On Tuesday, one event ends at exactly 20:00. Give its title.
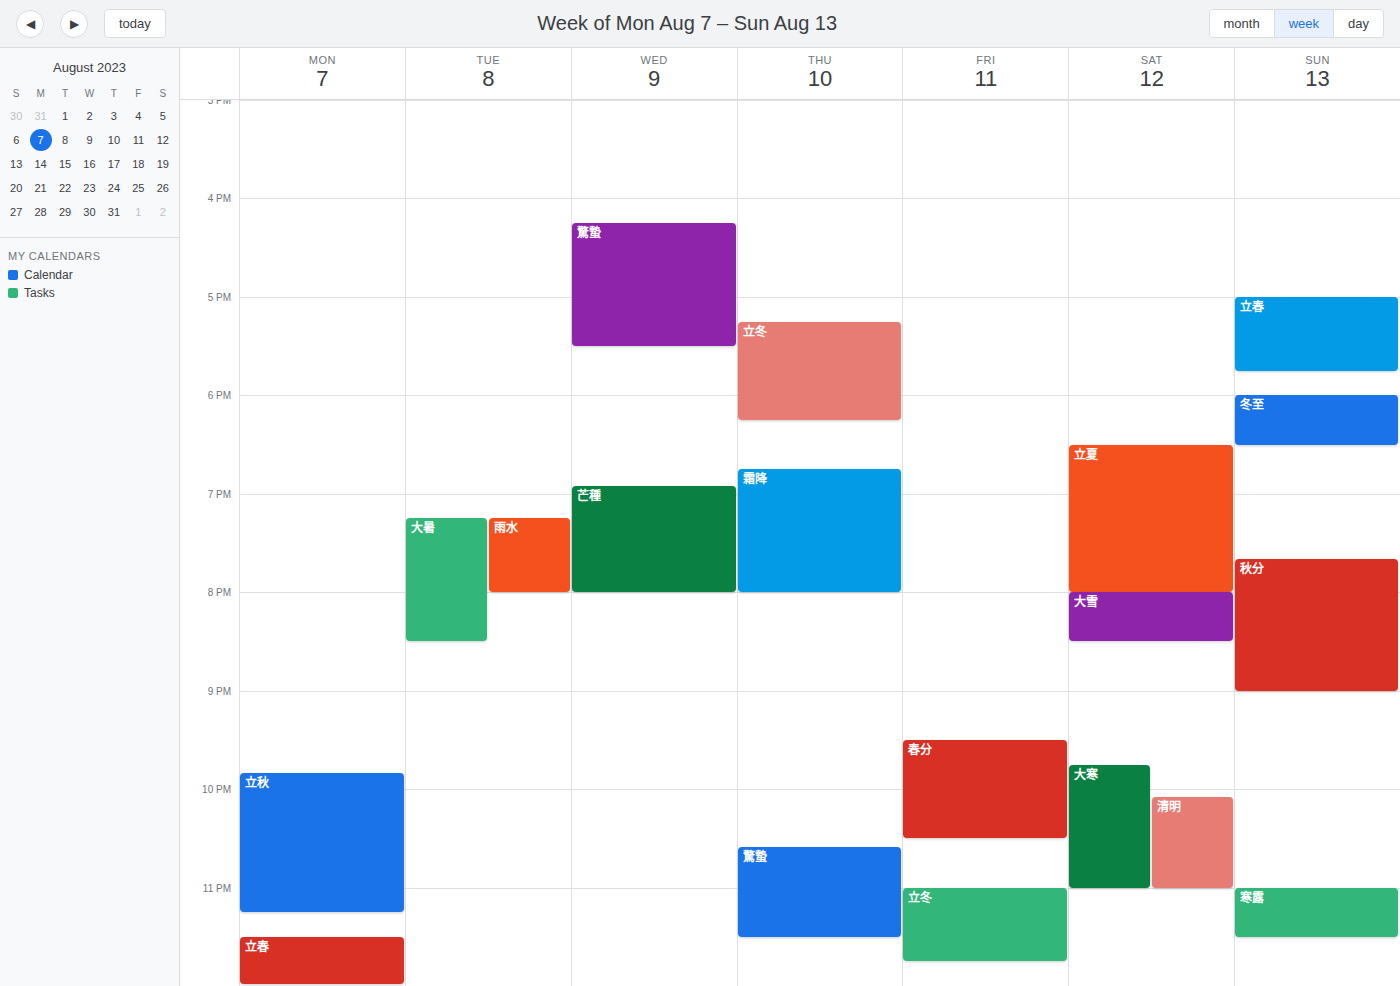
"雨水"